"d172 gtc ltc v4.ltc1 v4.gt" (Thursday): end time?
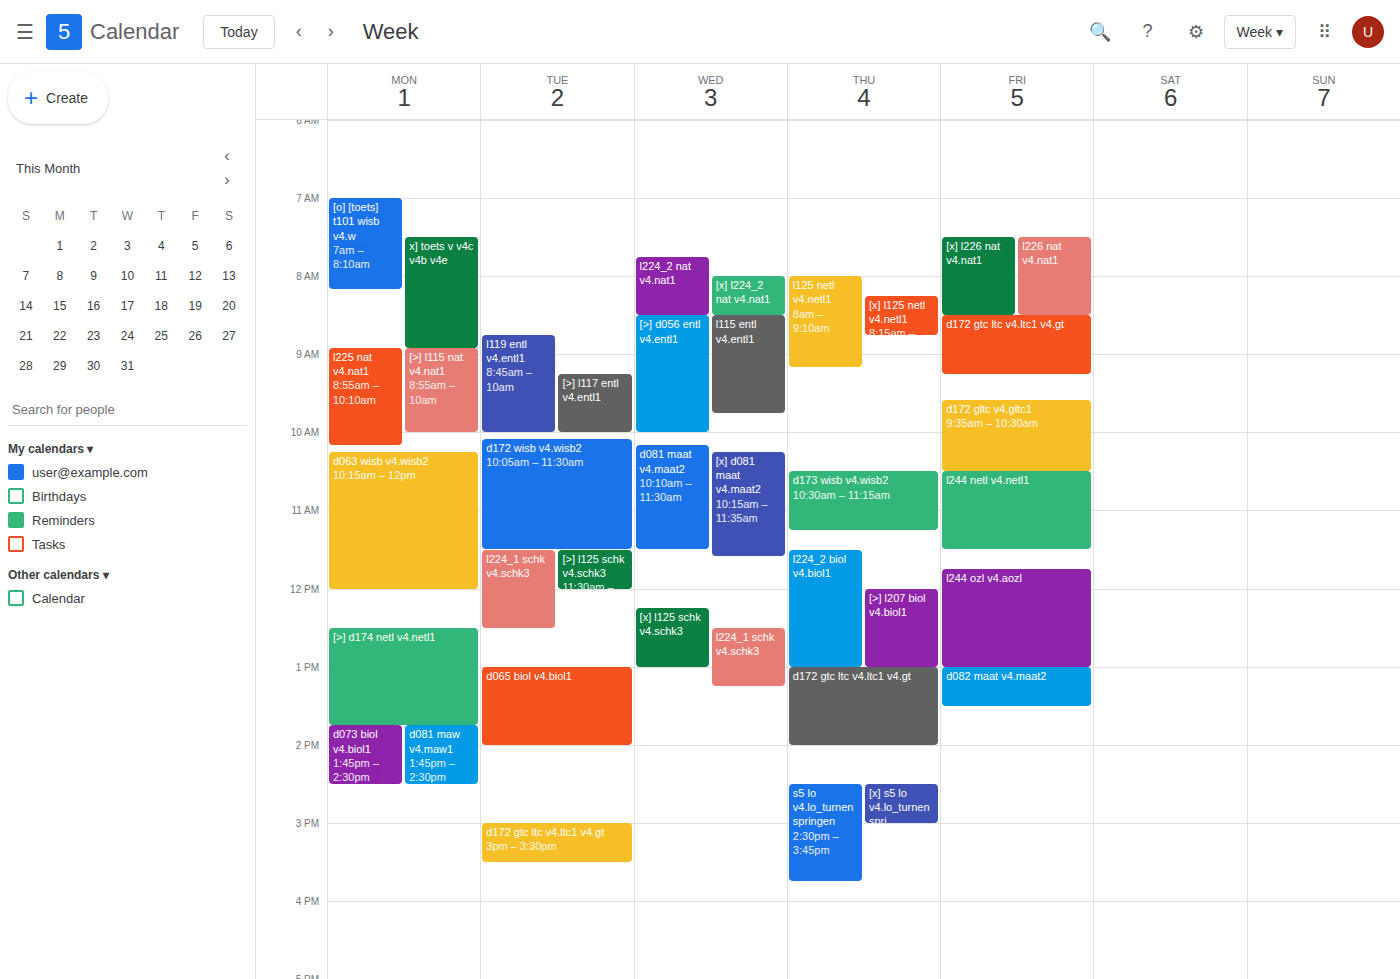
2:00 PM